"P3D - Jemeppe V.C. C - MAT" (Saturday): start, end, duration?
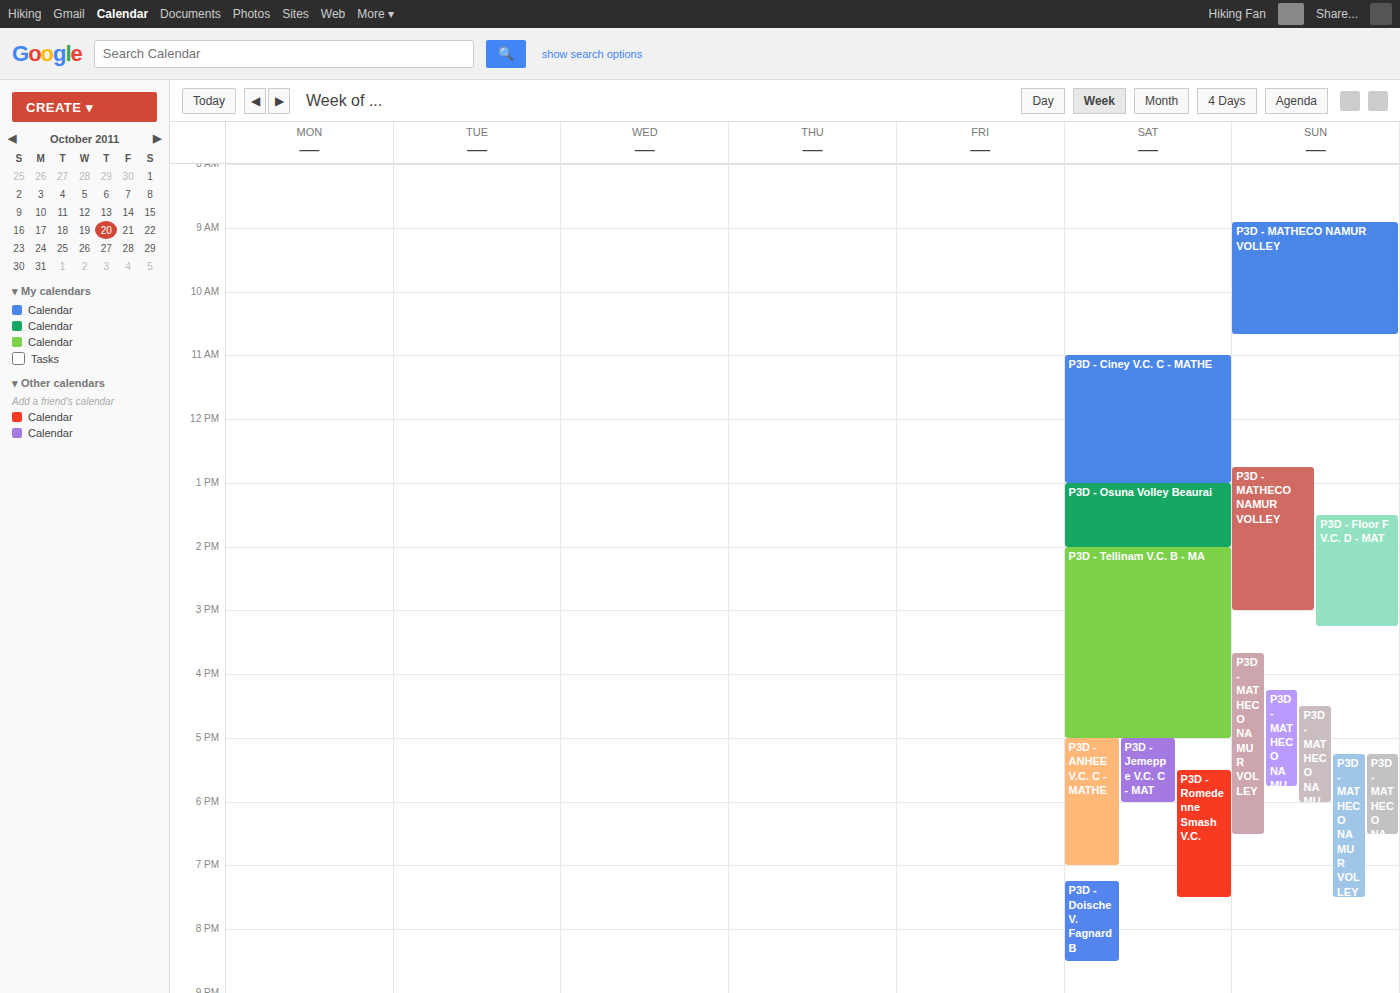
5:00 PM to 6:00 PM, 1 hour